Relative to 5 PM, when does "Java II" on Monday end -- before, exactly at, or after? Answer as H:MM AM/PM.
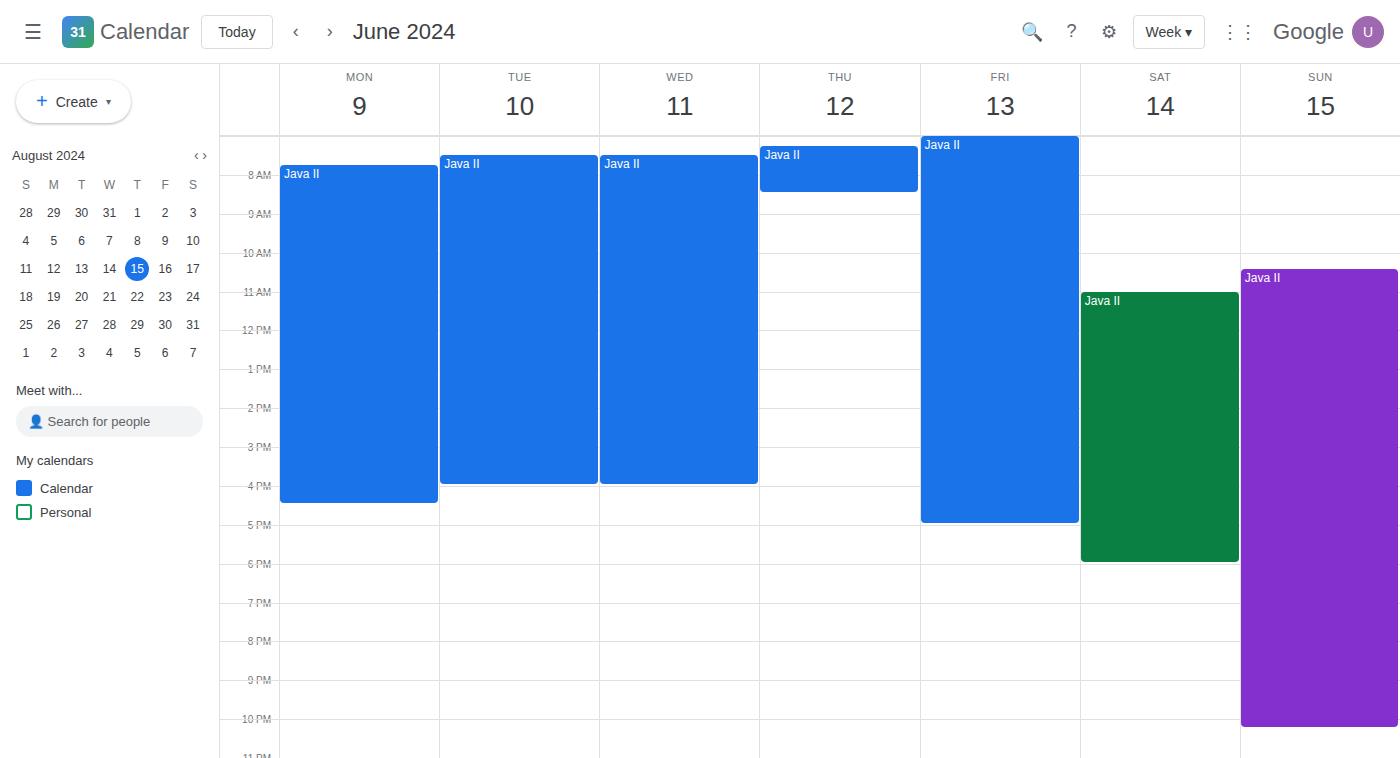
4:30 PM -- before 5 PM, 30 minutes above the 5 PM line.